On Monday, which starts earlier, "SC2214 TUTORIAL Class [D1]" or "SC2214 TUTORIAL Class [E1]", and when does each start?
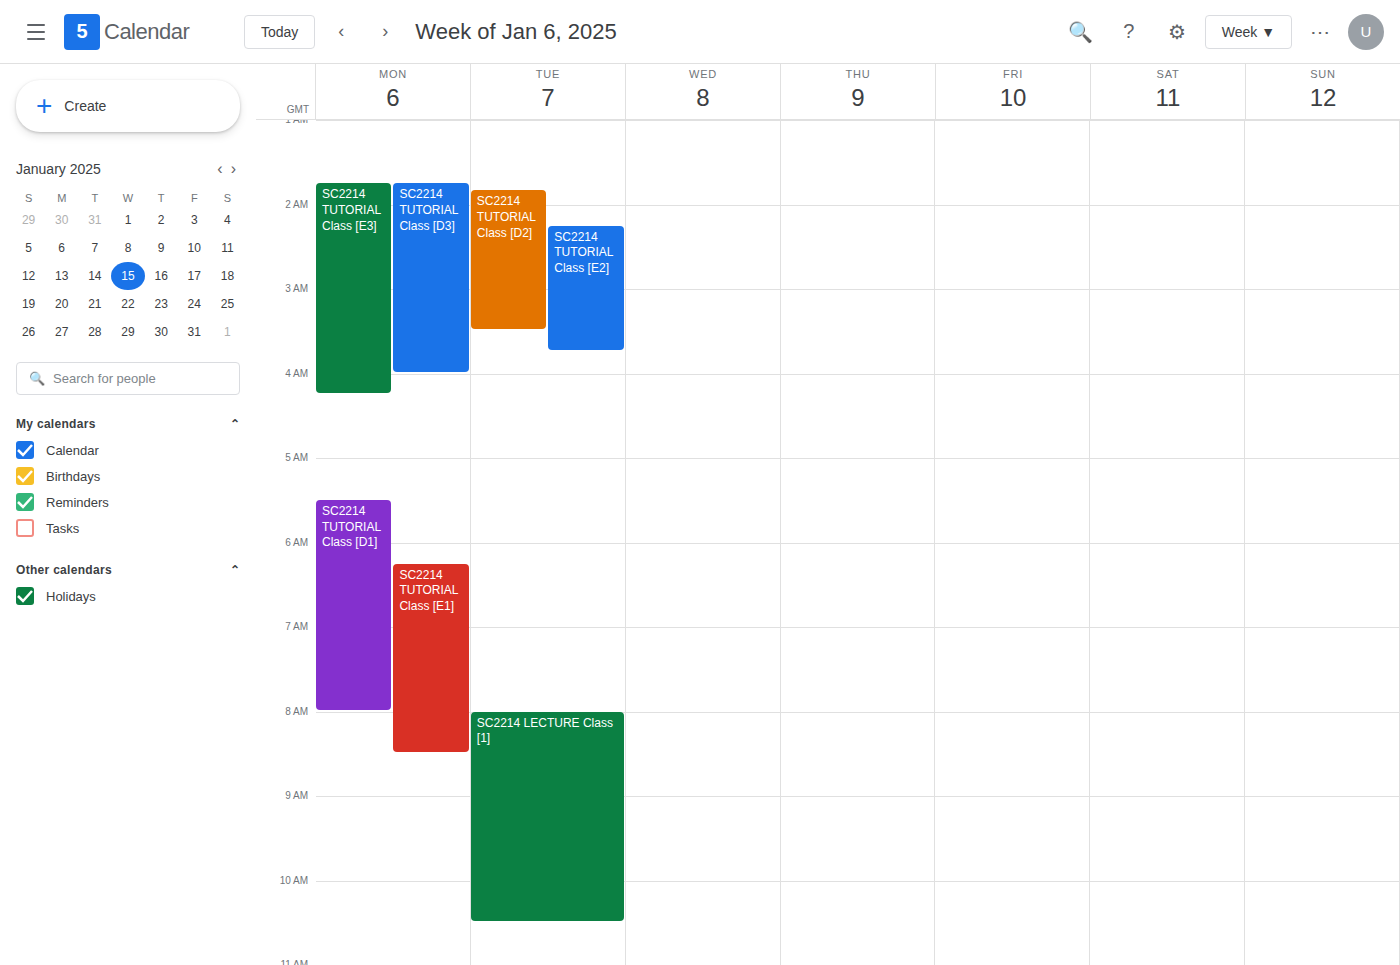
"SC2214 TUTORIAL Class [D1]" 5:30 AM; "SC2214 TUTORIAL Class [E1]" 6:15 AM.